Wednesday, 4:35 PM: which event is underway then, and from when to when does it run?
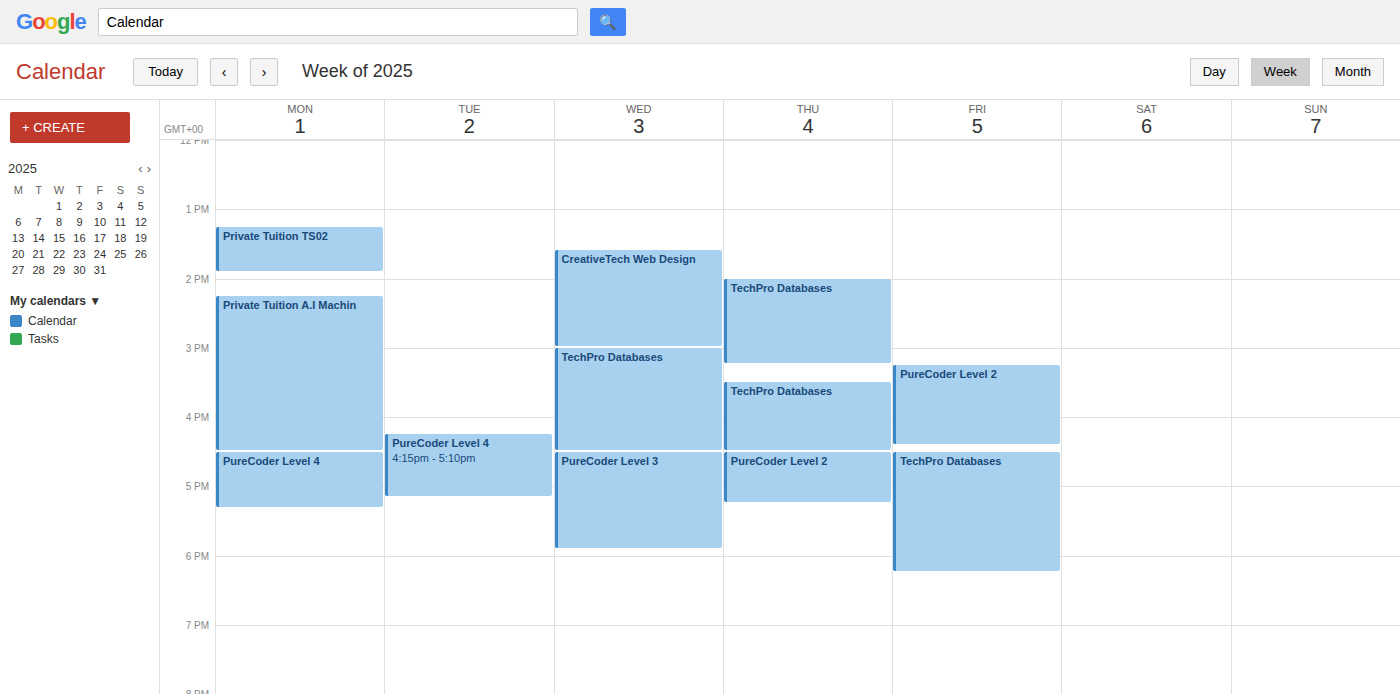
"PureCoder Level 3", 4:30 PM to 5:55 PM